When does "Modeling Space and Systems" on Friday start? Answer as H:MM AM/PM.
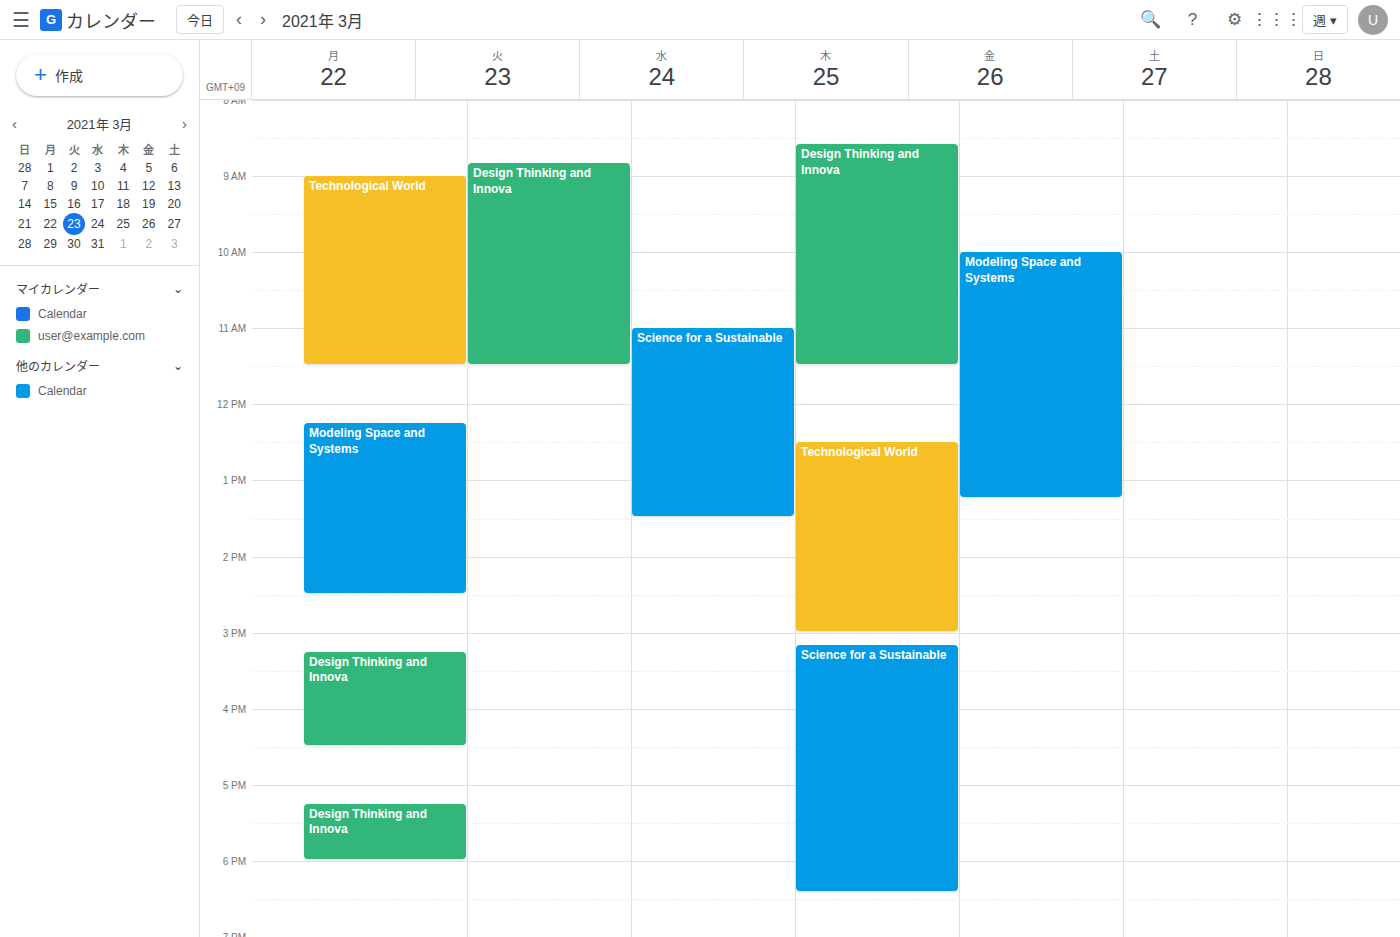
10:00 AM